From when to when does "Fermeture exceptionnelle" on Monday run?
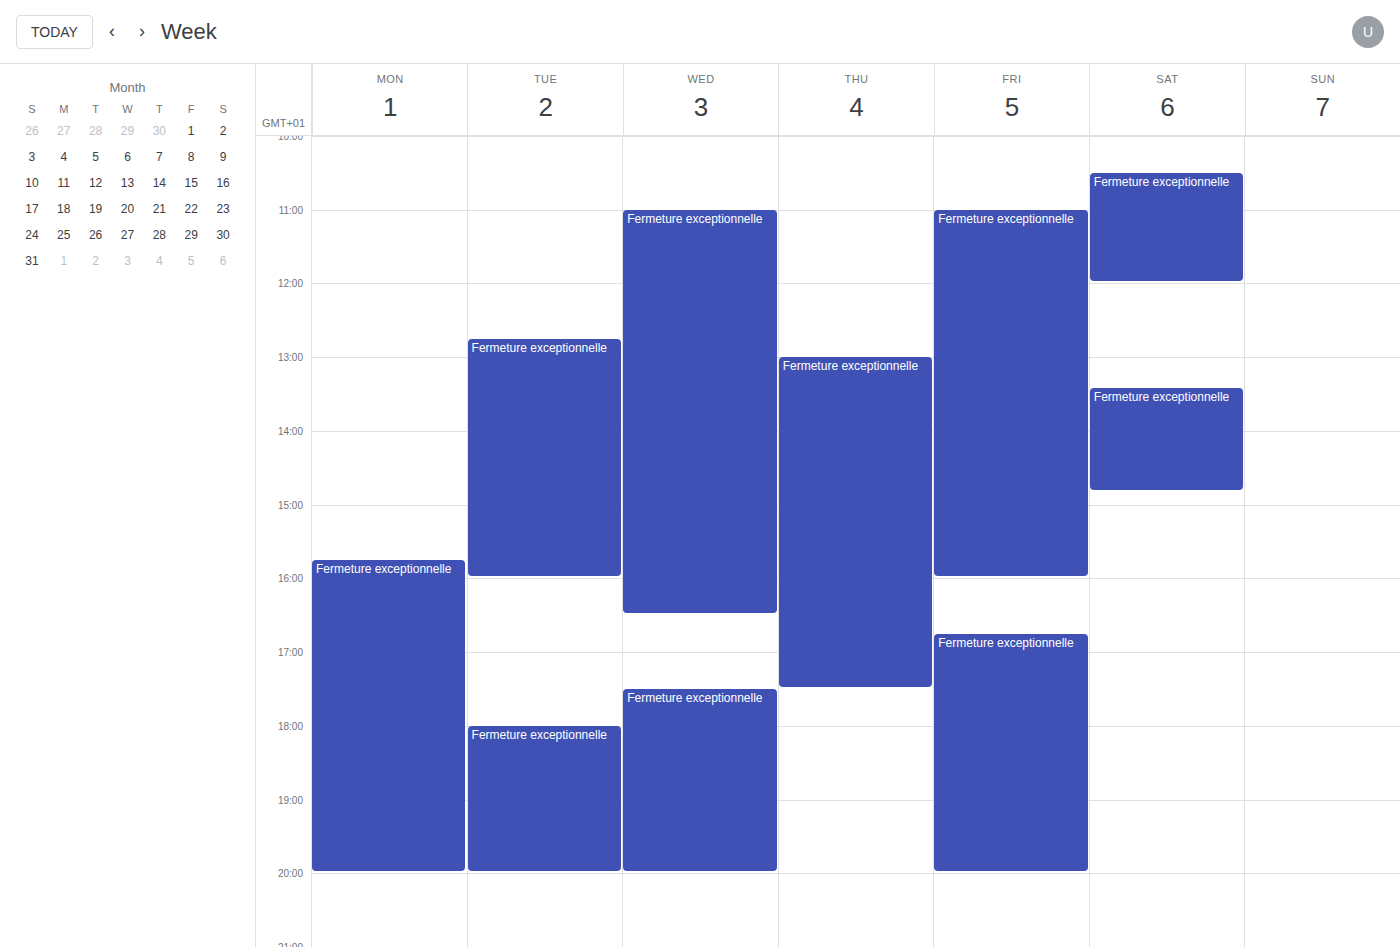
3:45 PM to 8:00 PM